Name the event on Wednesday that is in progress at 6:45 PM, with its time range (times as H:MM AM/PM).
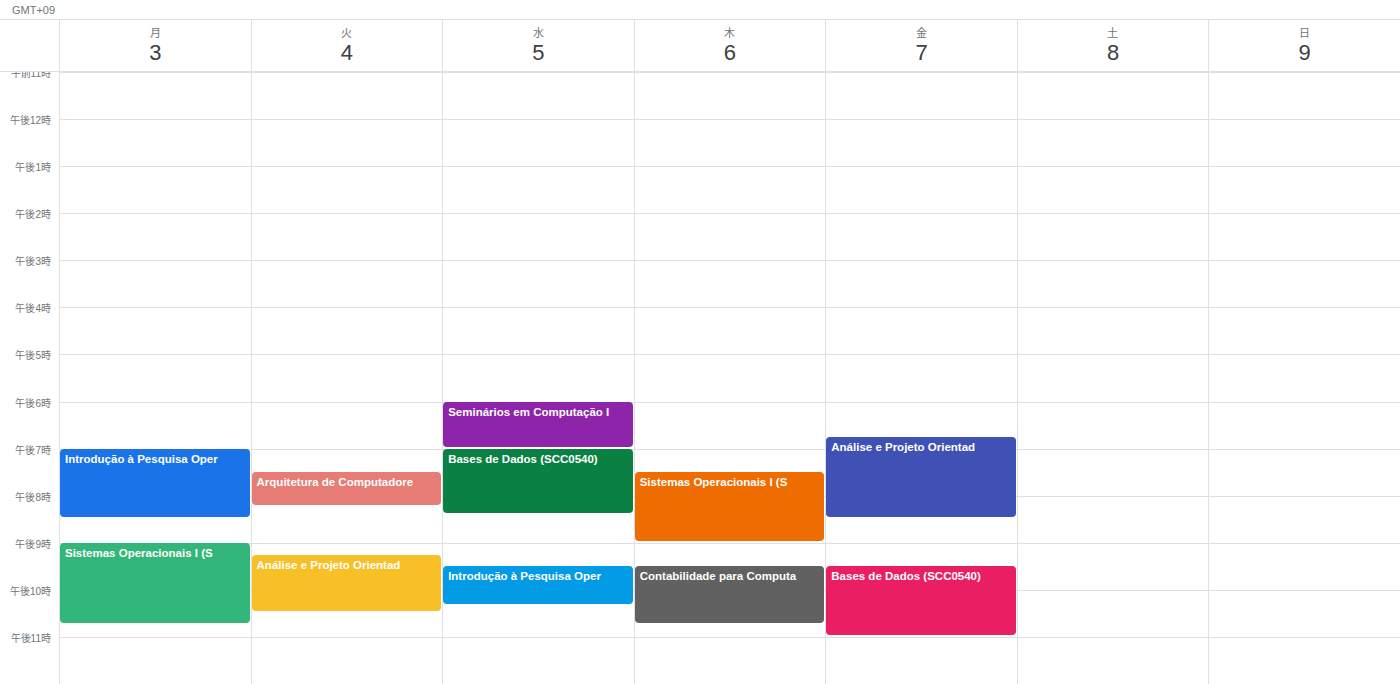
"Seminários em Computação I", 6:00 PM to 7:00 PM